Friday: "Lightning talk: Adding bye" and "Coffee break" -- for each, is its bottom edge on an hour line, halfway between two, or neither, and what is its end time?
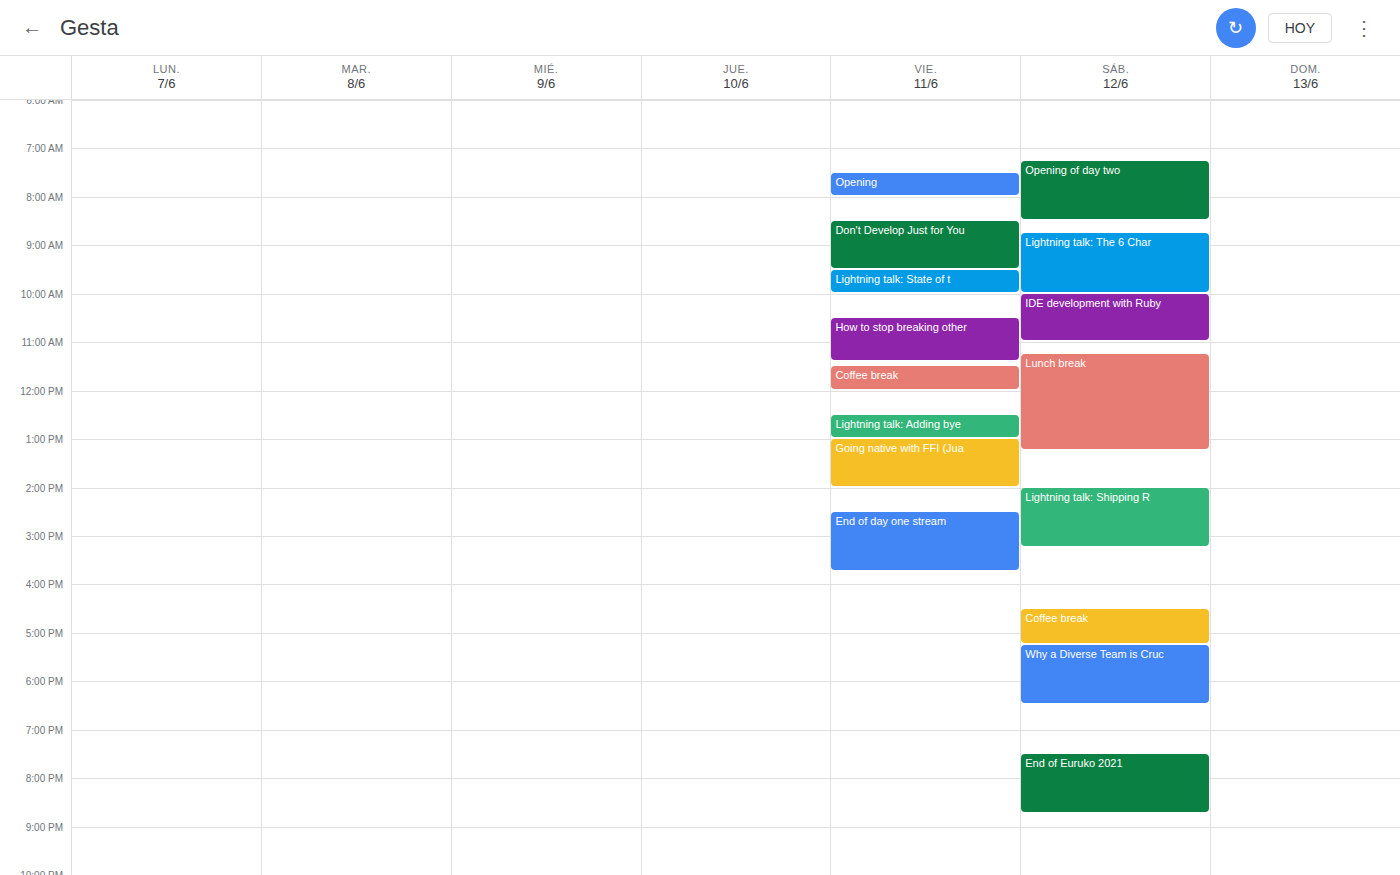
"Lightning talk: Adding bye": 1:00 PM, exactly on the 1 PM line. "Coffee break": 12:00 PM, exactly on the 12 PM line.